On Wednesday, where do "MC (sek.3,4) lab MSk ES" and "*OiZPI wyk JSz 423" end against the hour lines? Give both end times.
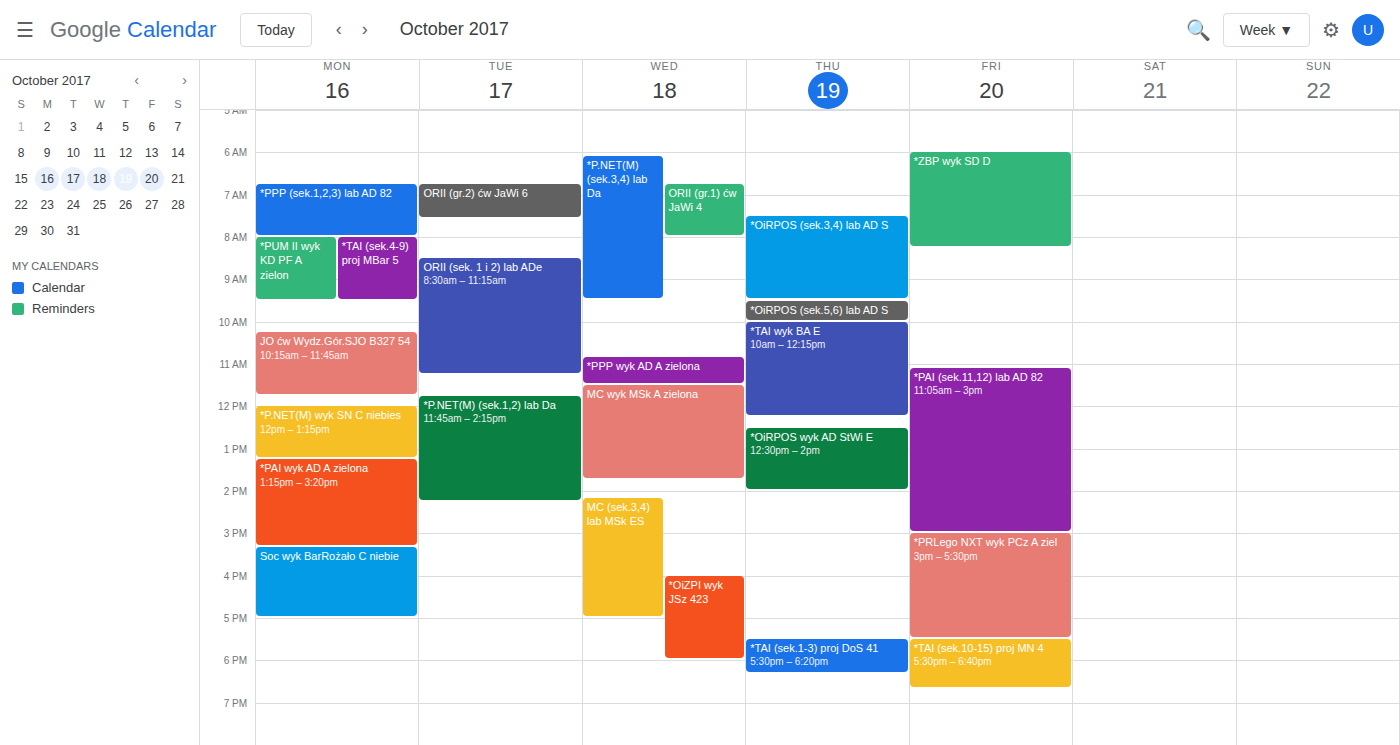
"MC (sek.3,4) lab MSk ES": 5:00 PM, exactly on the 5 PM line. "*OiZPI wyk JSz 423": 6:00 PM, exactly on the 6 PM line.